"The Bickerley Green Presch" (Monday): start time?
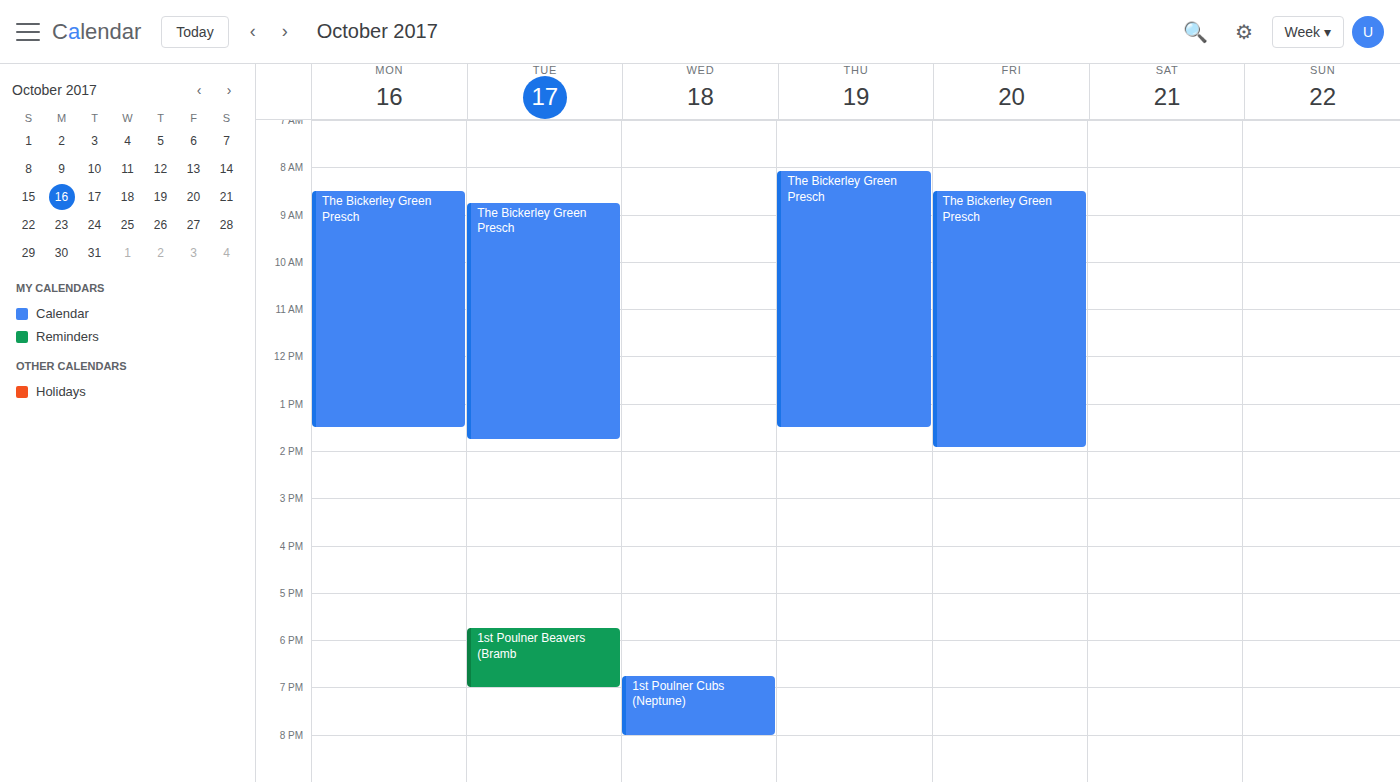
8:30 AM